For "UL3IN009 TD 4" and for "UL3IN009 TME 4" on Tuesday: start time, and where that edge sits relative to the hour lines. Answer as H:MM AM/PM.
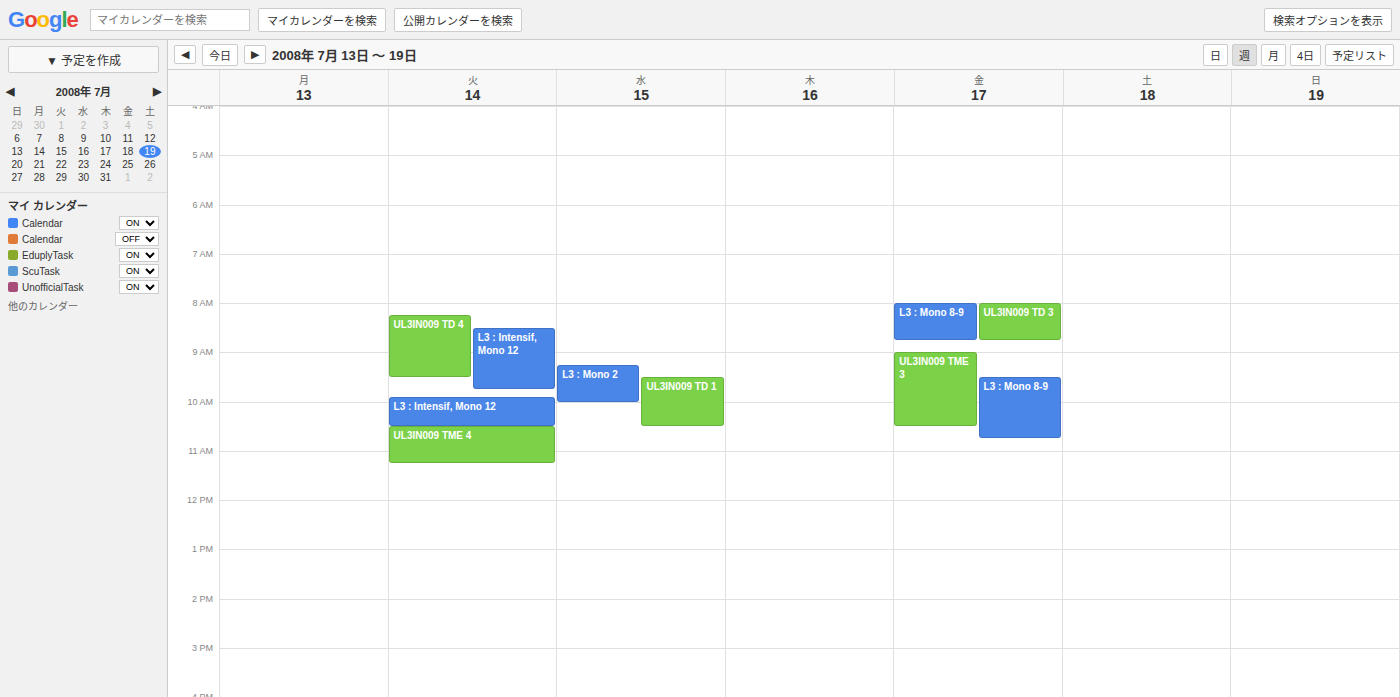
"UL3IN009 TD 4": 8:15 AM, neither: a quarter of the way from the 8 AM line to the 9 AM line. "UL3IN009 TME 4": 10:30 AM, halfway between the 10 AM and 11 AM lines.